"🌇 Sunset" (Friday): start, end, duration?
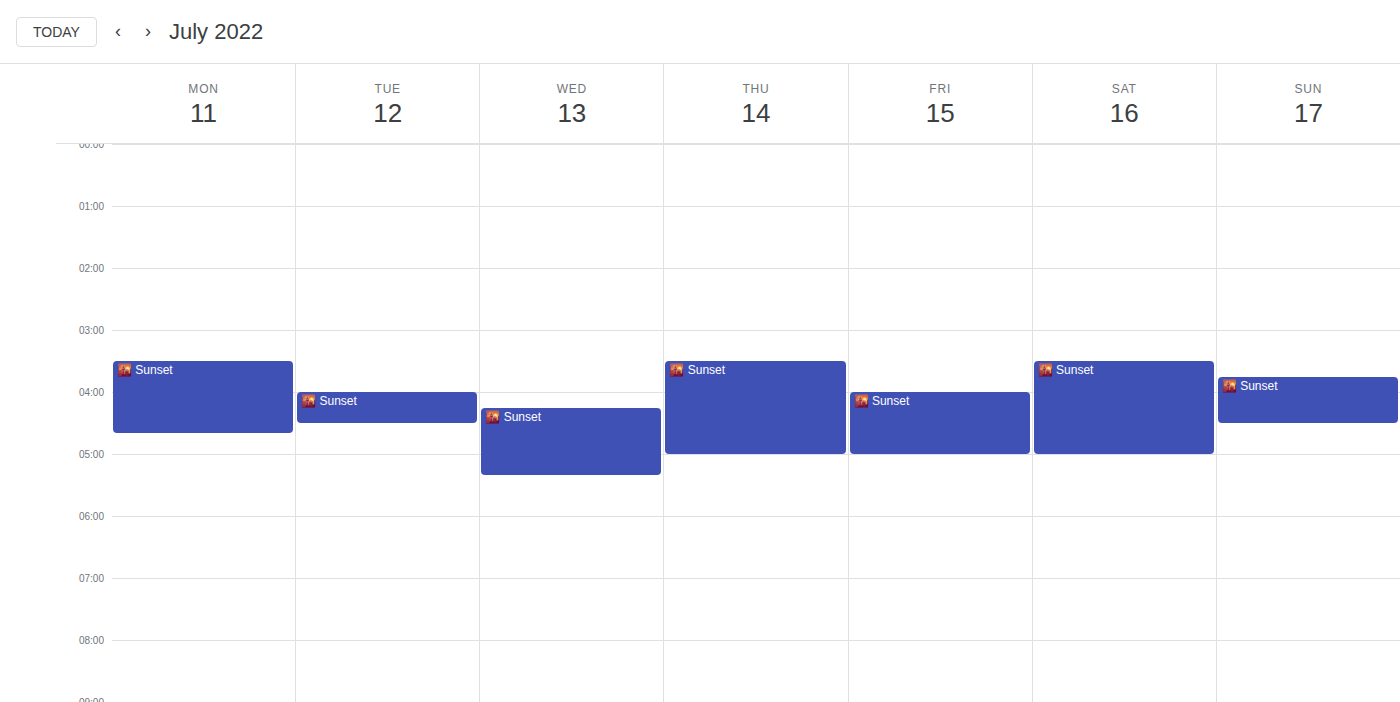
4:00 AM to 5:00 AM, 1 hour